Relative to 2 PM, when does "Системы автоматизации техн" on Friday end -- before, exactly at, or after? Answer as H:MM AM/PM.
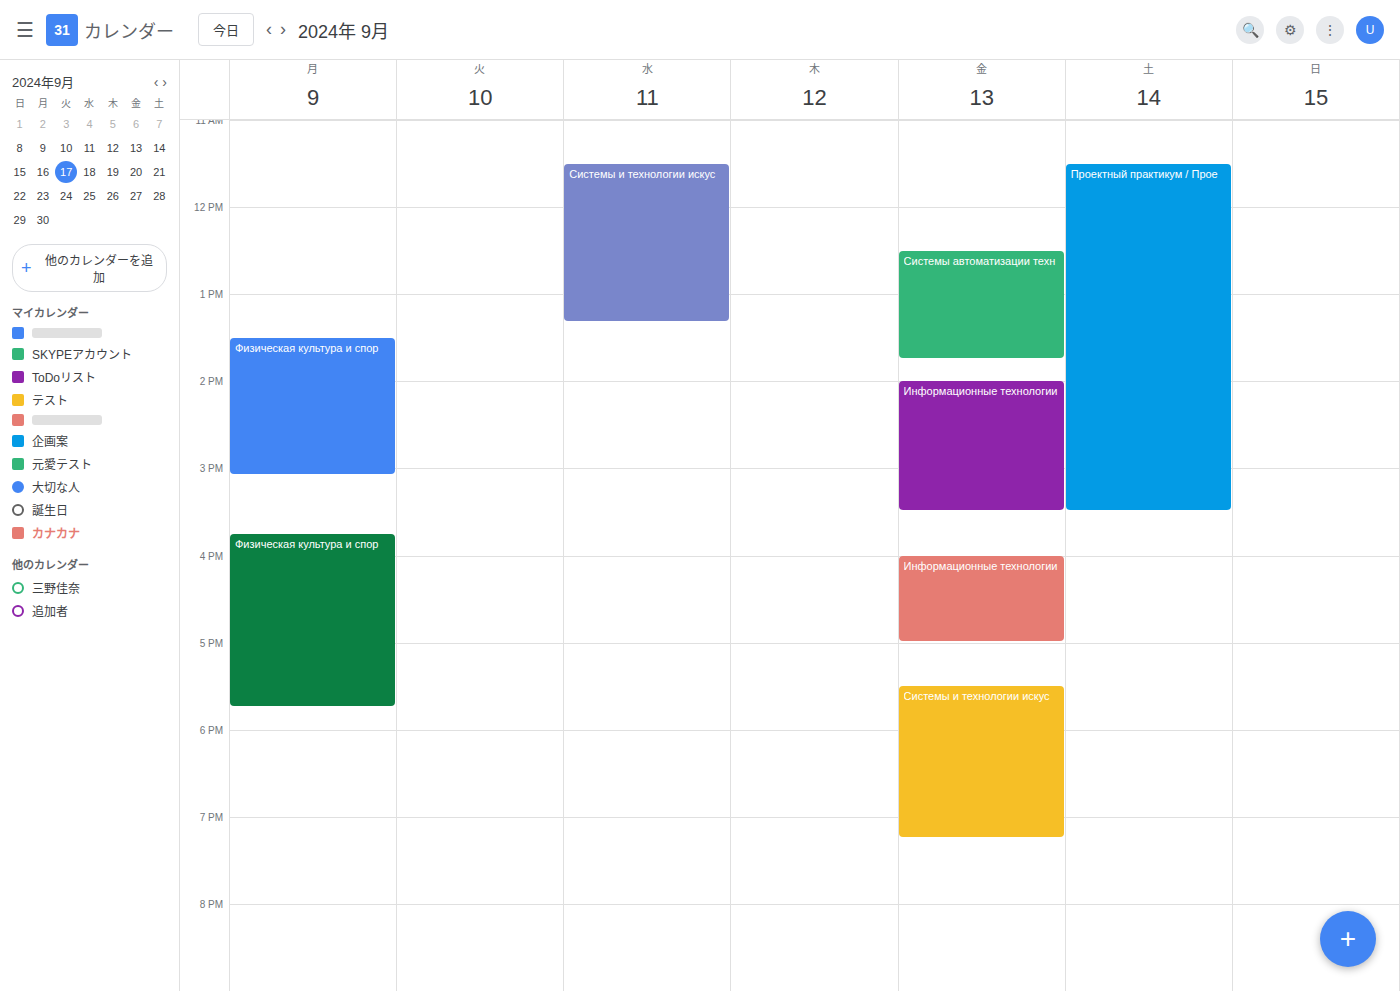
1:45 PM -- before 2 PM, 15 minutes above the 2 PM line.